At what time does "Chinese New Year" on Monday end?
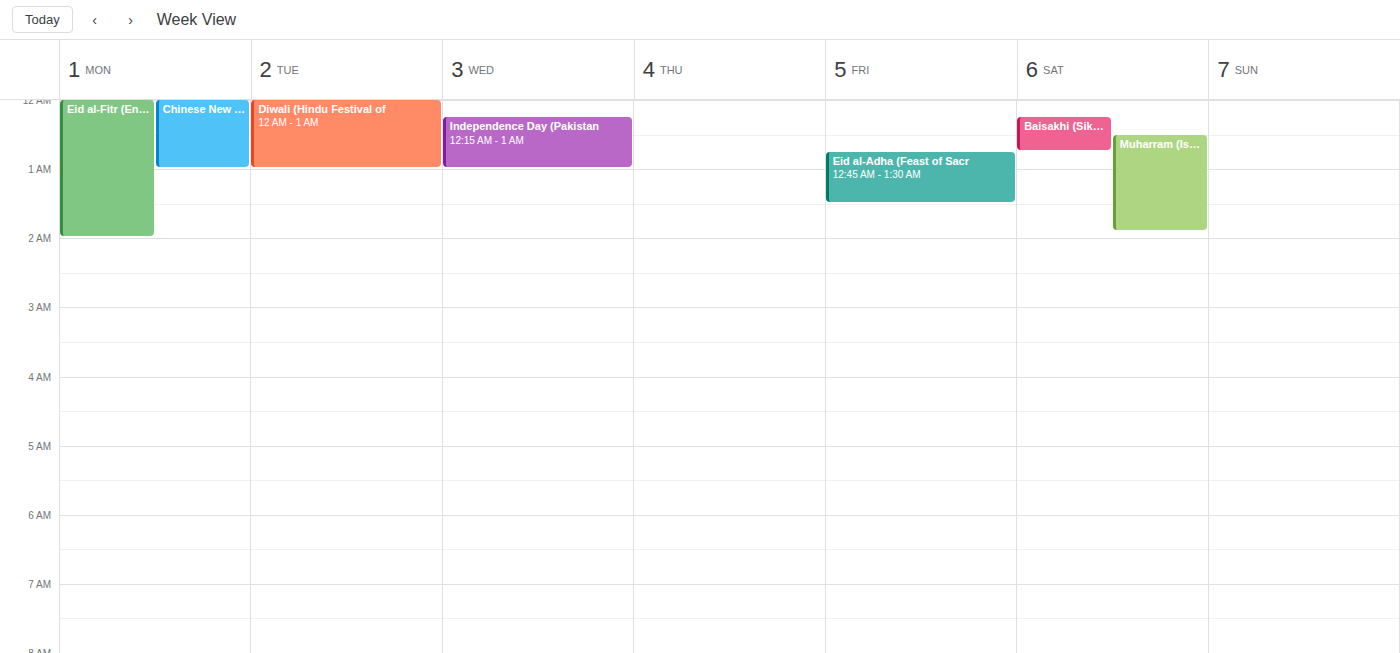
1:00 AM